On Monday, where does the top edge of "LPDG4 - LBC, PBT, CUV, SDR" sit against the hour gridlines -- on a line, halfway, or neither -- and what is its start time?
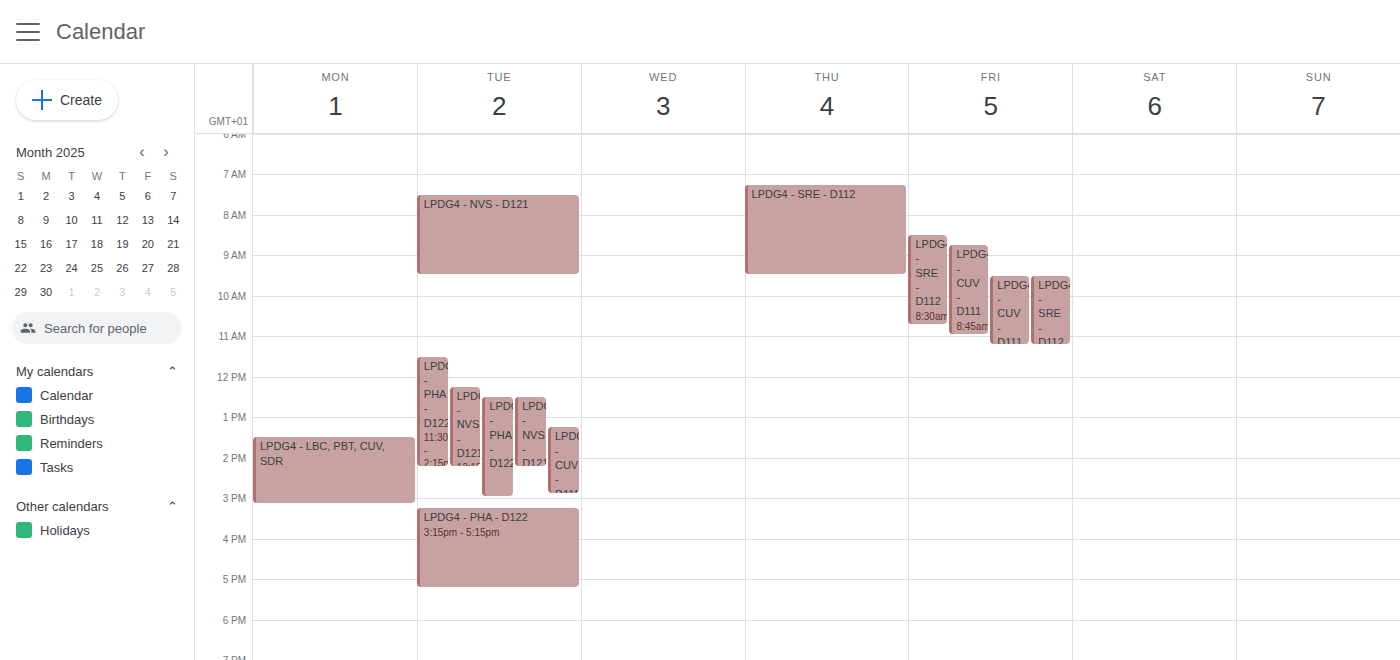
1:30 PM -- halfway between the 1 PM and 2 PM lines.